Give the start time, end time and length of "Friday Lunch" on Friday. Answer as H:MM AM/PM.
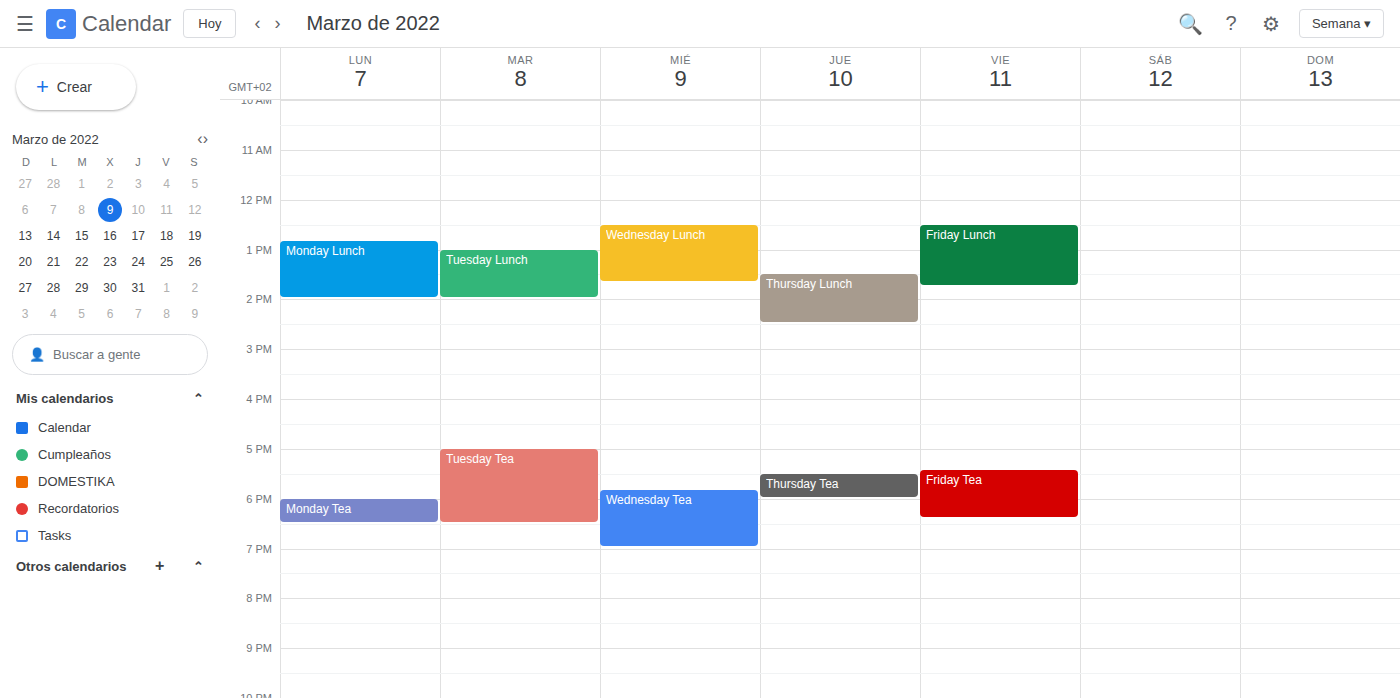
12:30 PM to 1:45 PM, 1 hour 15 minutes